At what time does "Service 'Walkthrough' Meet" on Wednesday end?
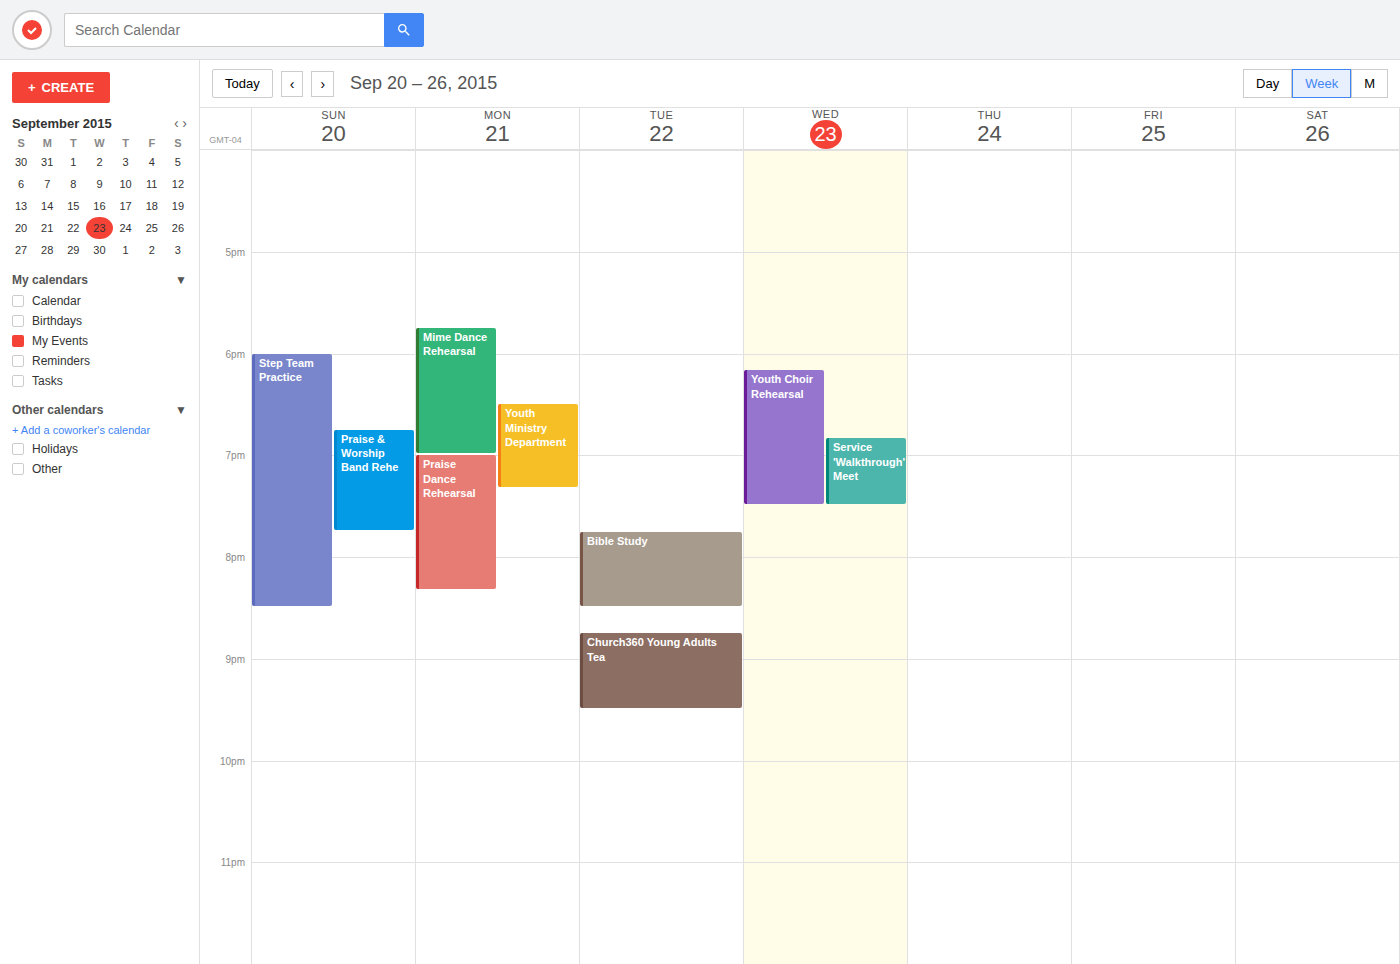
19:30